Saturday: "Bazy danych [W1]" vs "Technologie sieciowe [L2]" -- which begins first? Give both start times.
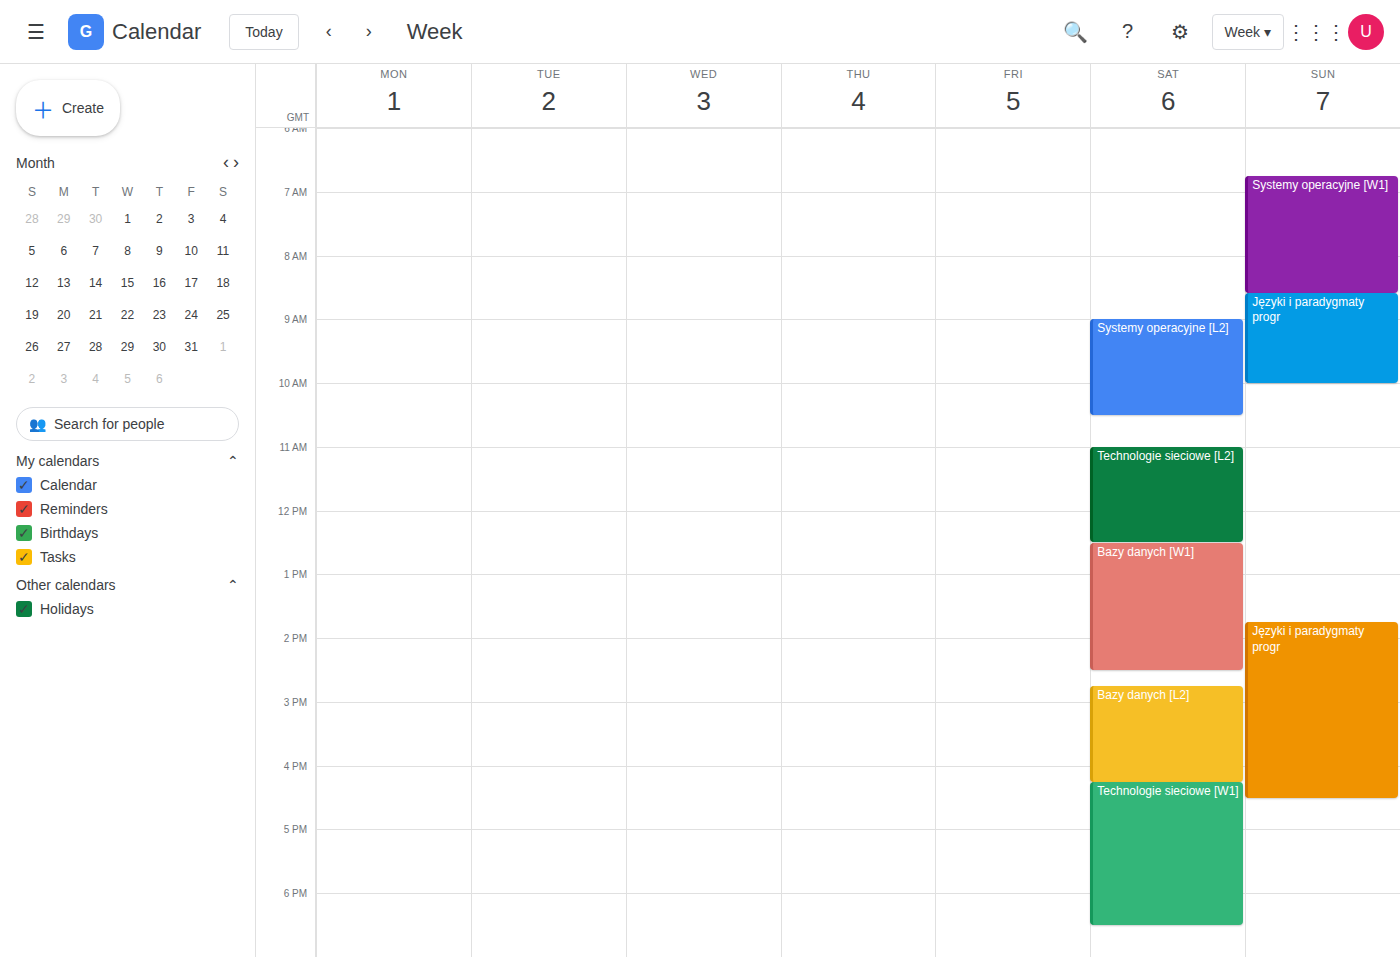
"Technologie sieciowe [L2]" 11:00; "Bazy danych [W1]" 12:30.